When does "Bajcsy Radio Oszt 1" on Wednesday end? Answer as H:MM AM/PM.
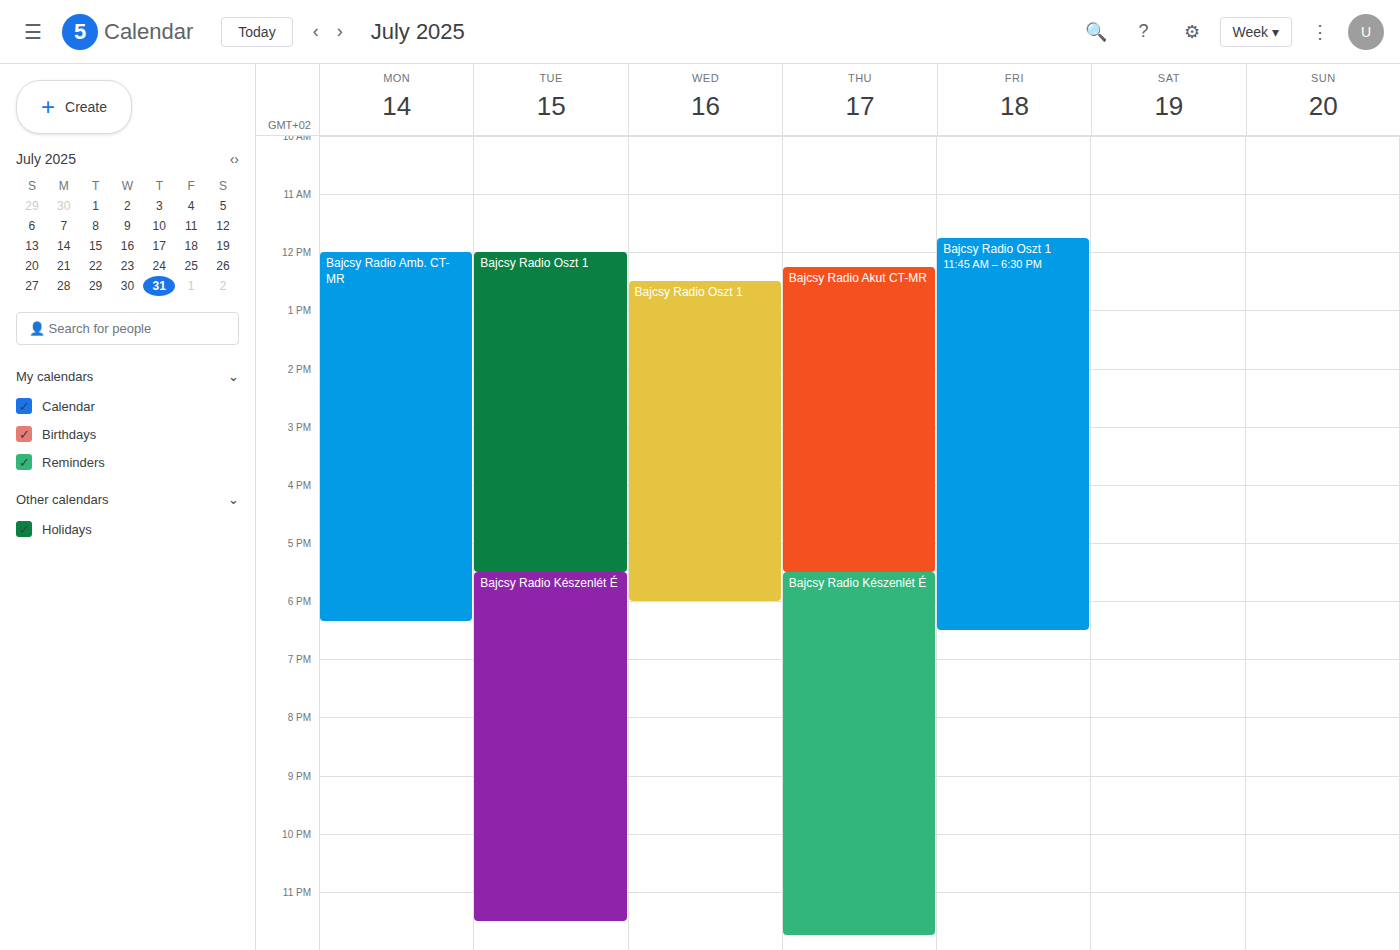
6:00 PM